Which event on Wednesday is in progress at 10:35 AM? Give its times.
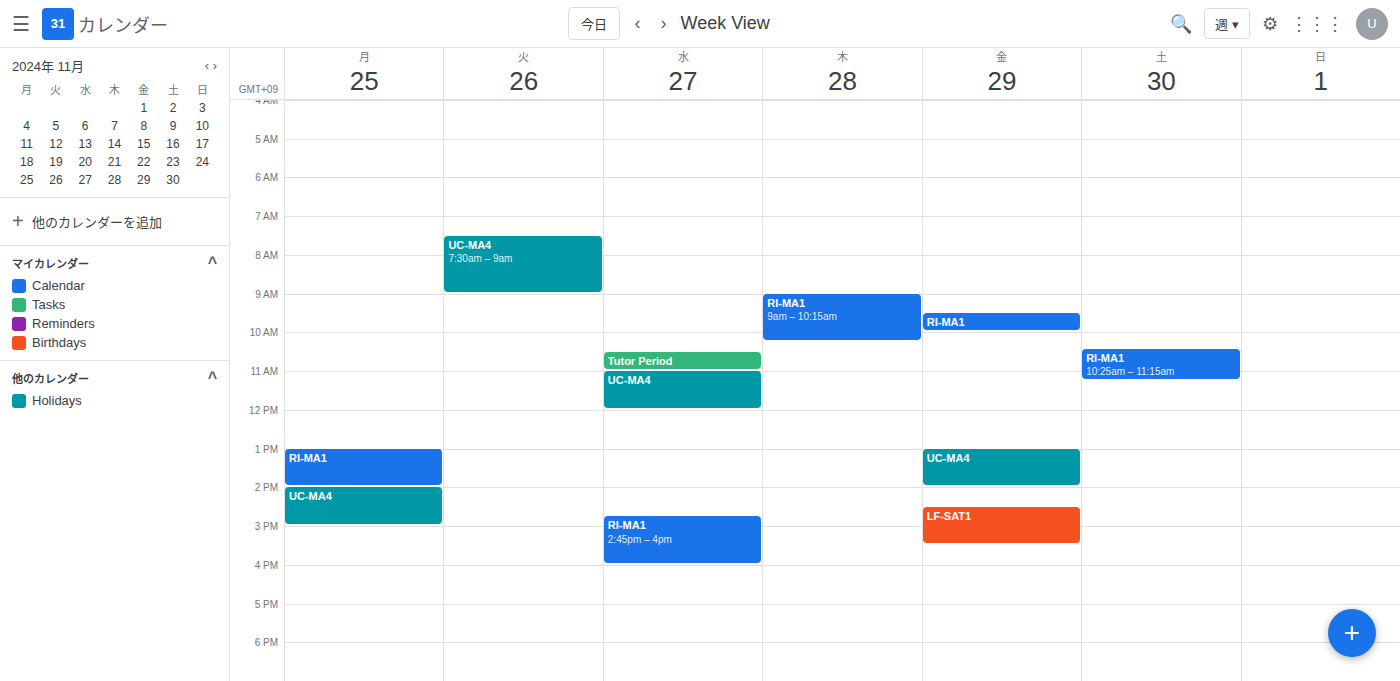
"Tutor Period", 10:30 AM to 11:00 AM